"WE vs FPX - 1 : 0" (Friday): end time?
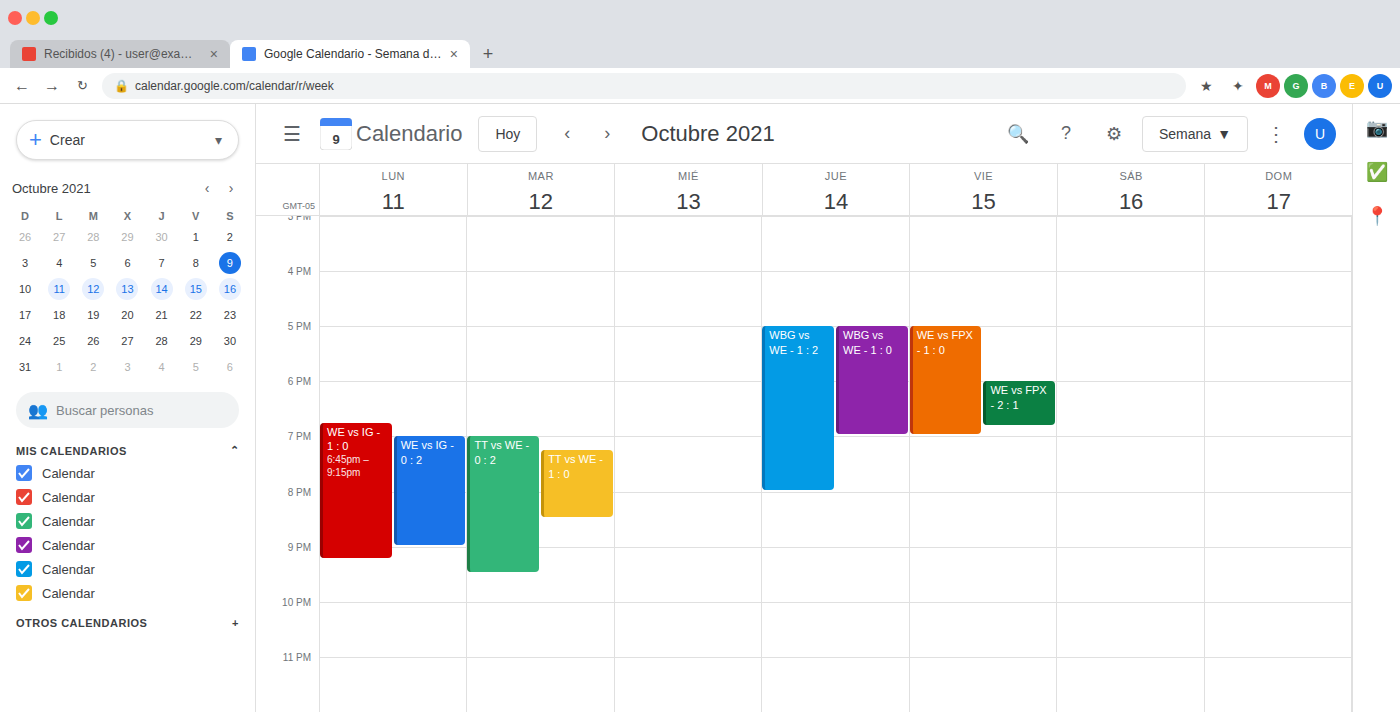
7:00 PM